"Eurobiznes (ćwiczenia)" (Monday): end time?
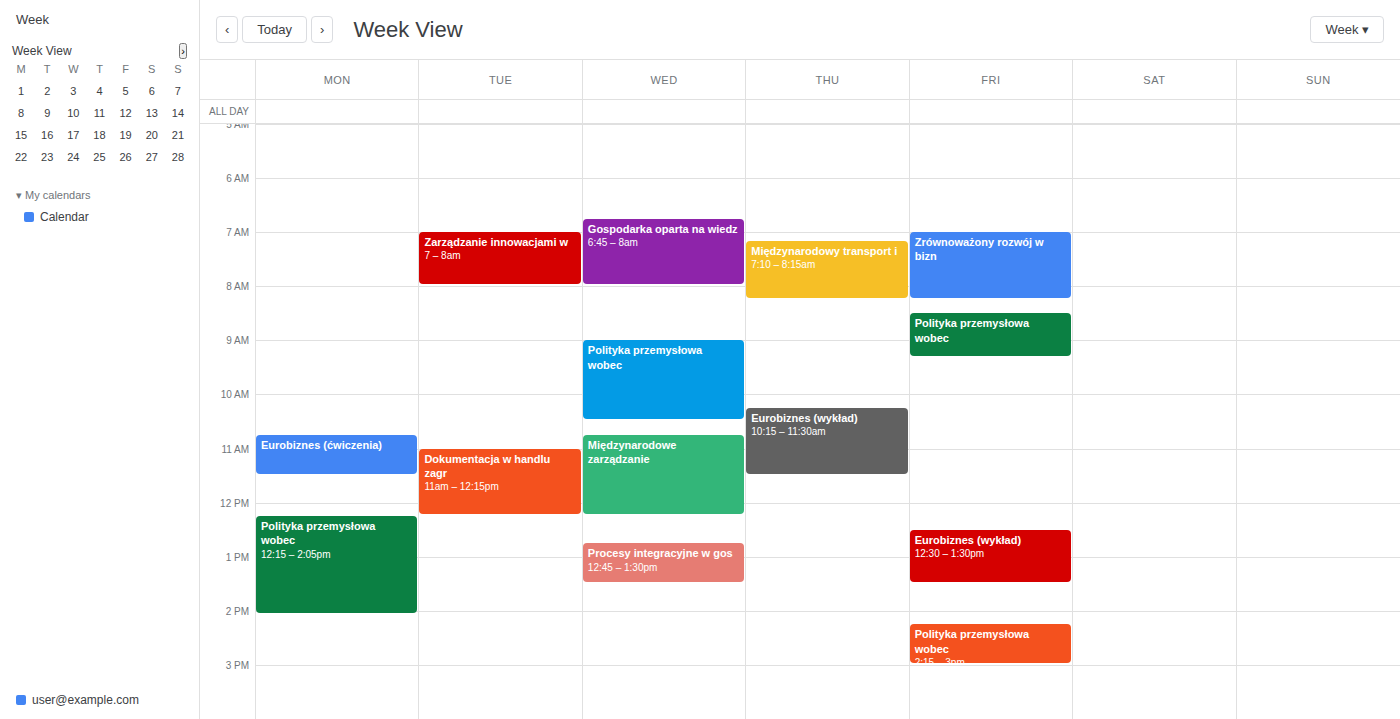
11:30 AM